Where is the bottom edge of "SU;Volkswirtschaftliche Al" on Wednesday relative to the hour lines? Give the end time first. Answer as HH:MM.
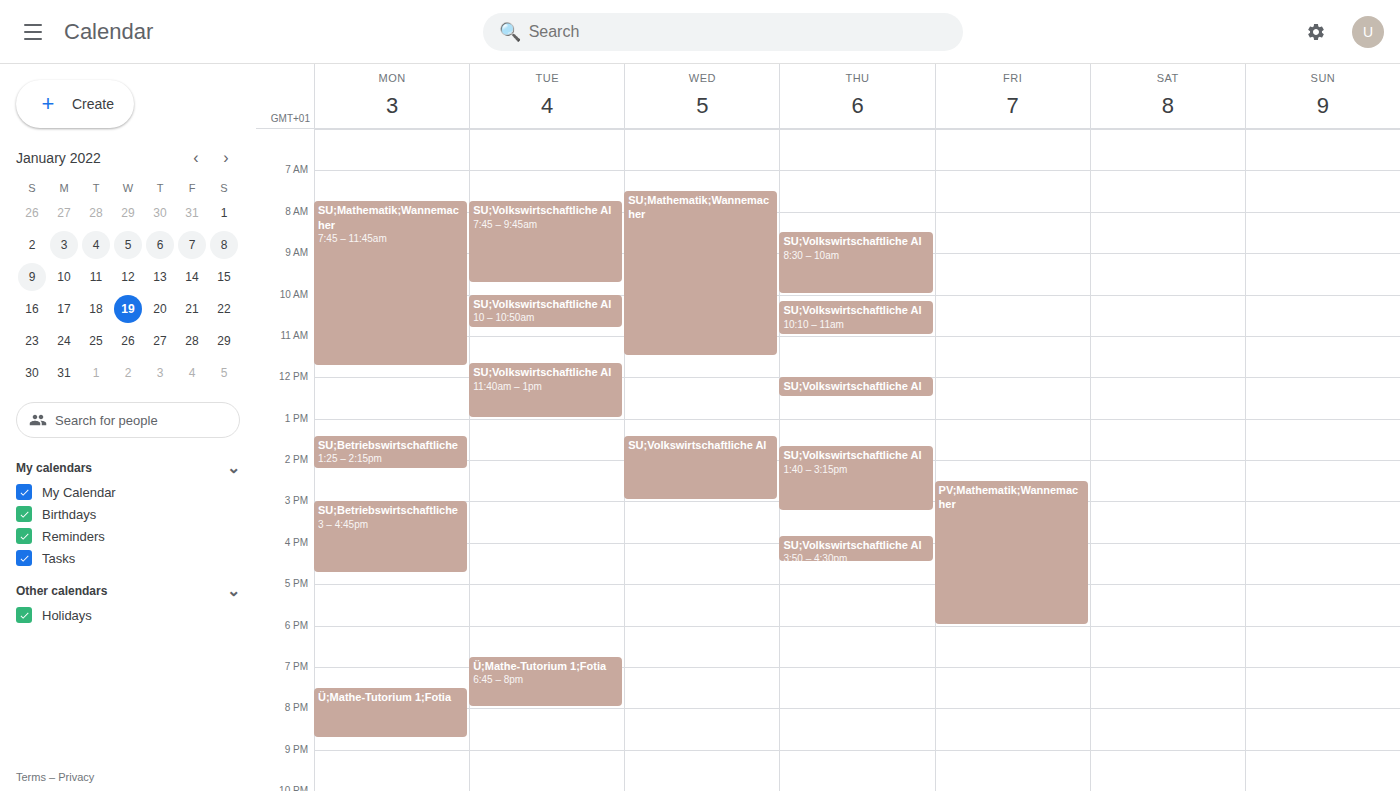
15:00 -- exactly on the 15:00 line.